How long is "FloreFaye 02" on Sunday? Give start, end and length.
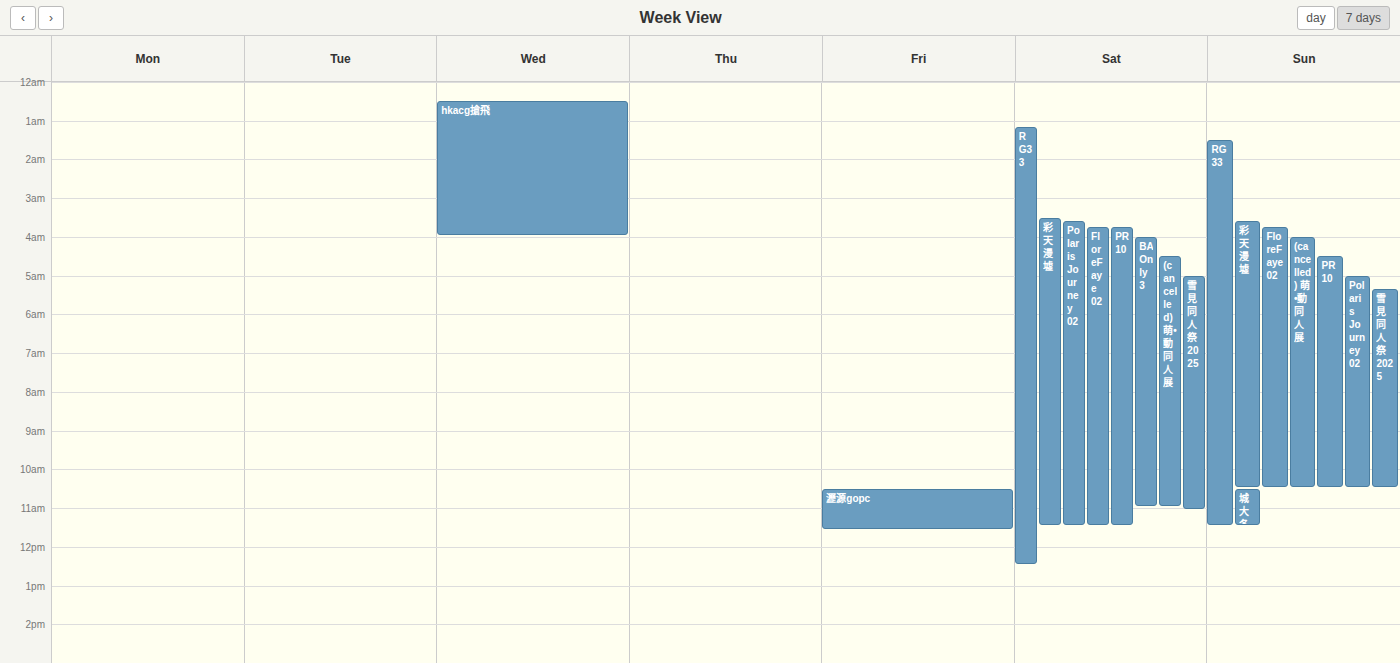
3:45 AM to 10:30 AM, 6 hours 45 minutes